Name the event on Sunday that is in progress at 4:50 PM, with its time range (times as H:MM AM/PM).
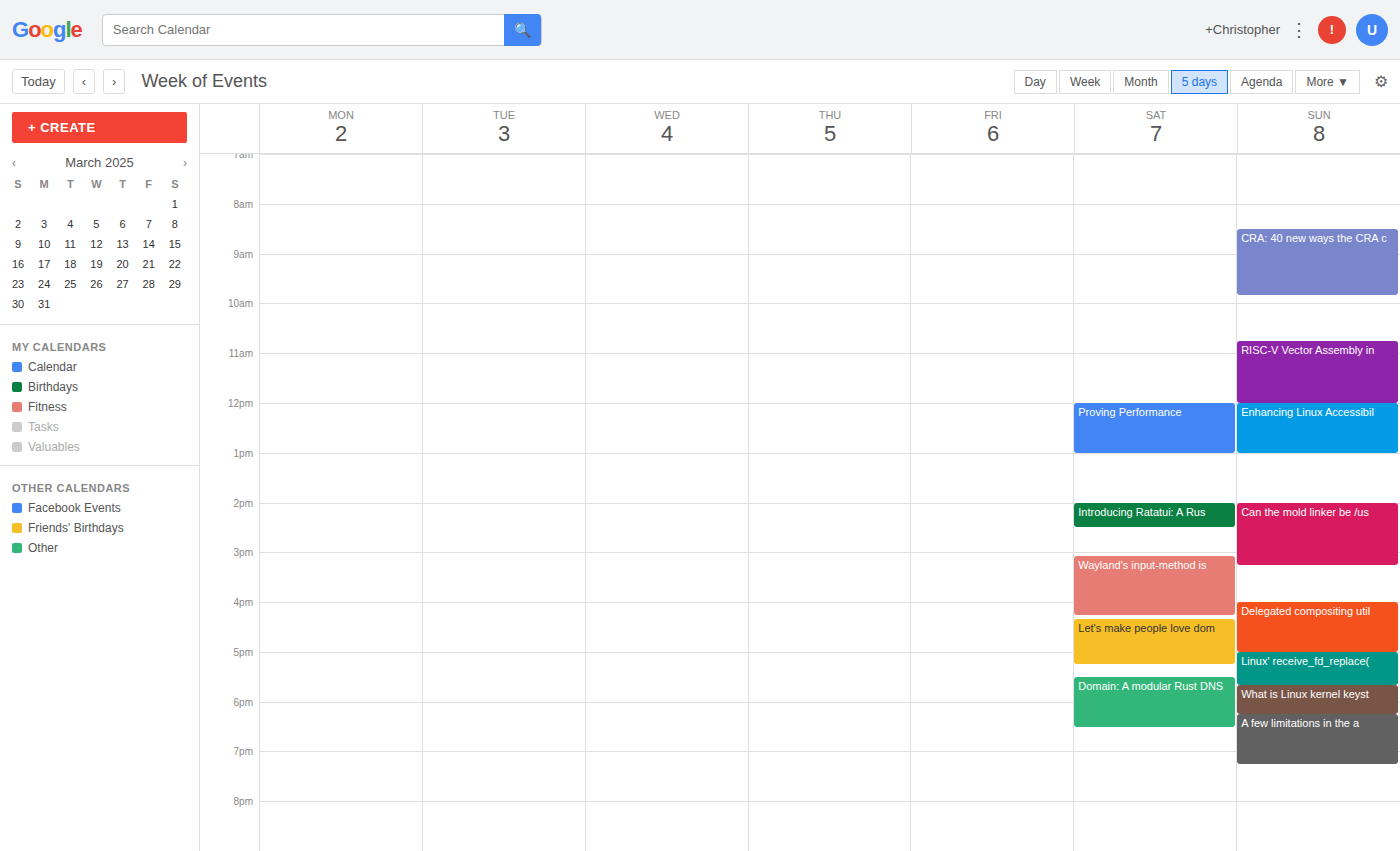
"Delegated compositing util", 4:00 PM to 5:00 PM